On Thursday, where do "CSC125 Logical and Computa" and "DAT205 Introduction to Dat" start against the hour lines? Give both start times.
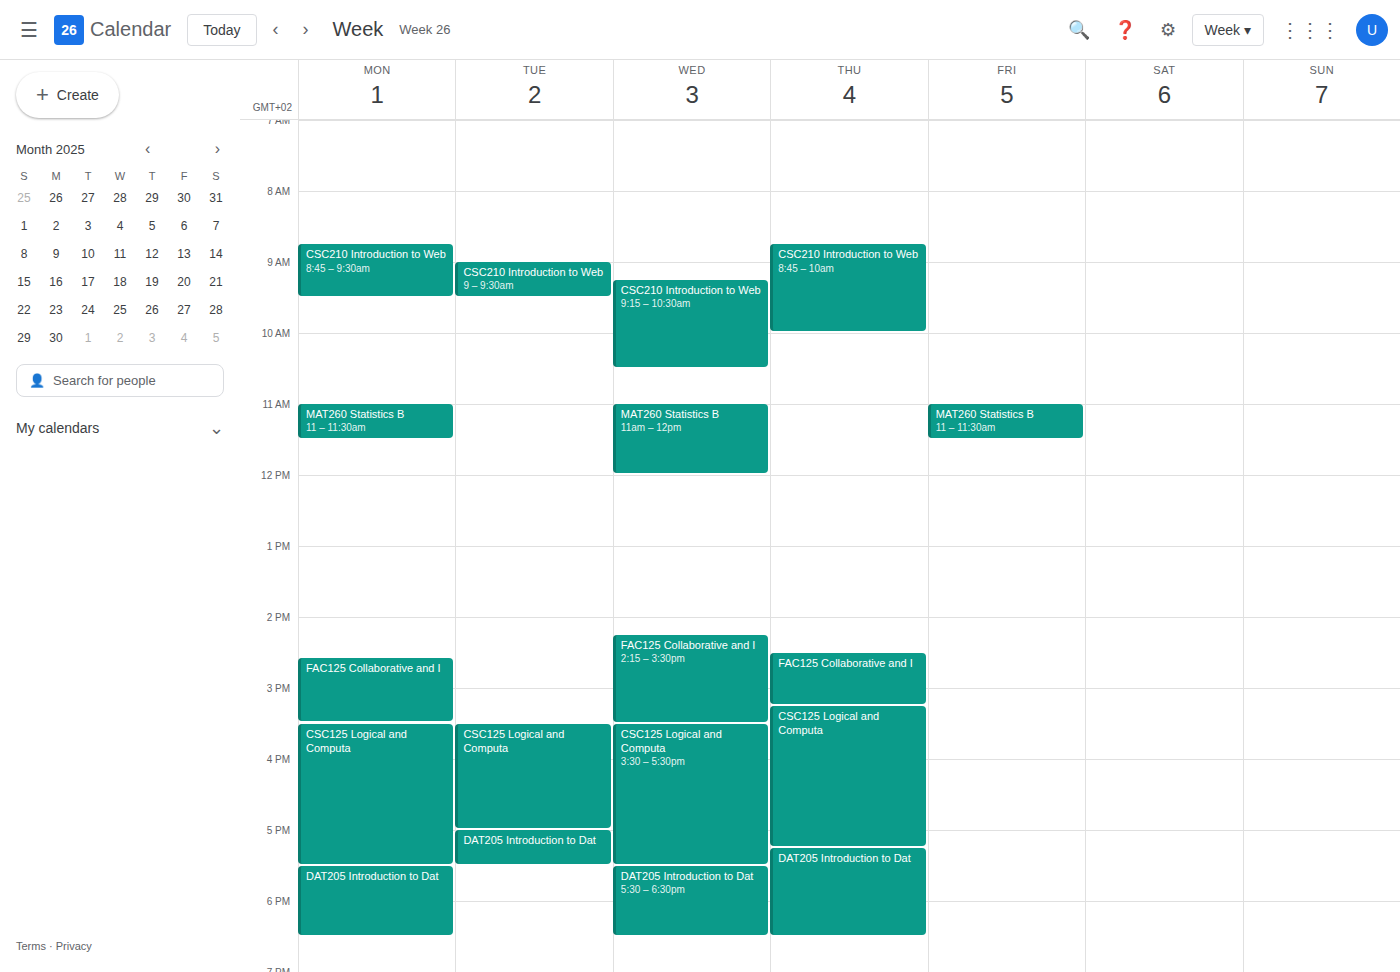
"CSC125 Logical and Computa": 3:15 PM, neither: a quarter of the way from the 3 PM line to the 4 PM line. "DAT205 Introduction to Dat": 5:15 PM, neither: a quarter of the way from the 5 PM line to the 6 PM line.